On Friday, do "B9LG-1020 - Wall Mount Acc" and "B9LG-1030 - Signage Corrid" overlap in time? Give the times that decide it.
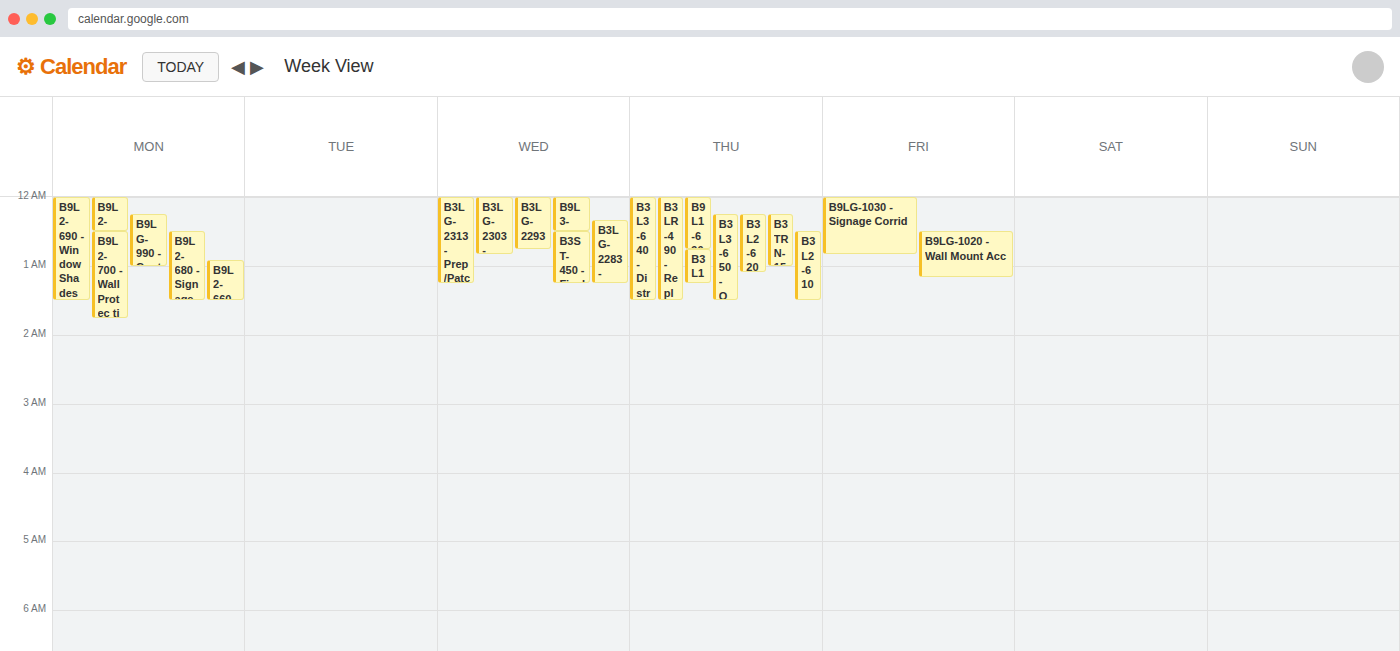
"B9LG-1020 - Wall Mount Acc" starts at 12:30 AM, before "B9LG-1030 - Signage Corrid" ends at 12:50 AM -- they overlap.